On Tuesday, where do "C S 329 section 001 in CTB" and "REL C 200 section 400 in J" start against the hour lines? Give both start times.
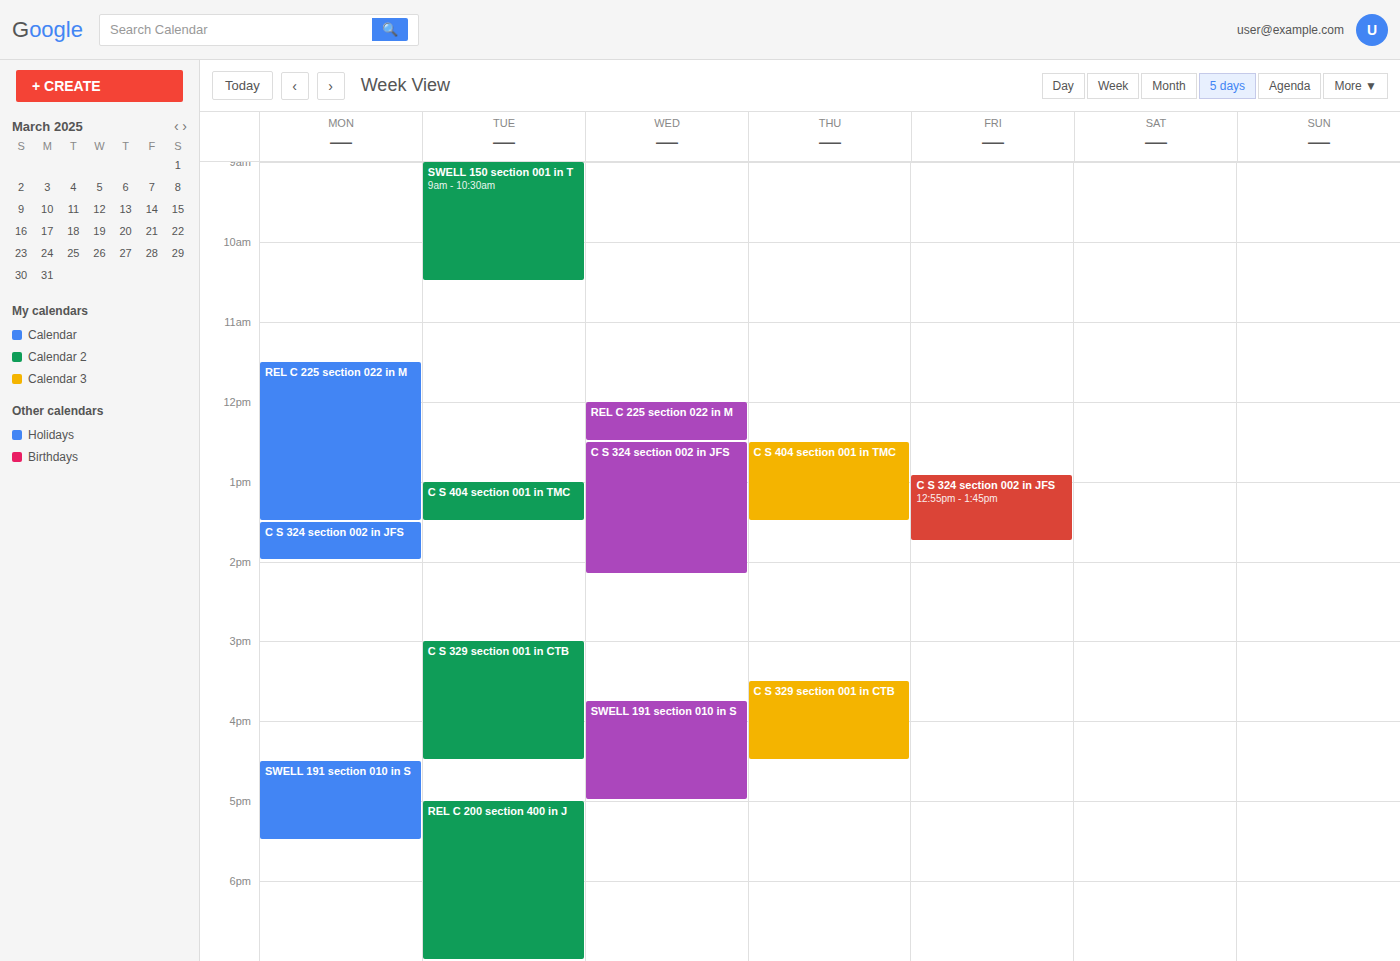
"C S 329 section 001 in CTB": 15:00, exactly on the 15:00 line. "REL C 200 section 400 in J": 17:00, exactly on the 17:00 line.